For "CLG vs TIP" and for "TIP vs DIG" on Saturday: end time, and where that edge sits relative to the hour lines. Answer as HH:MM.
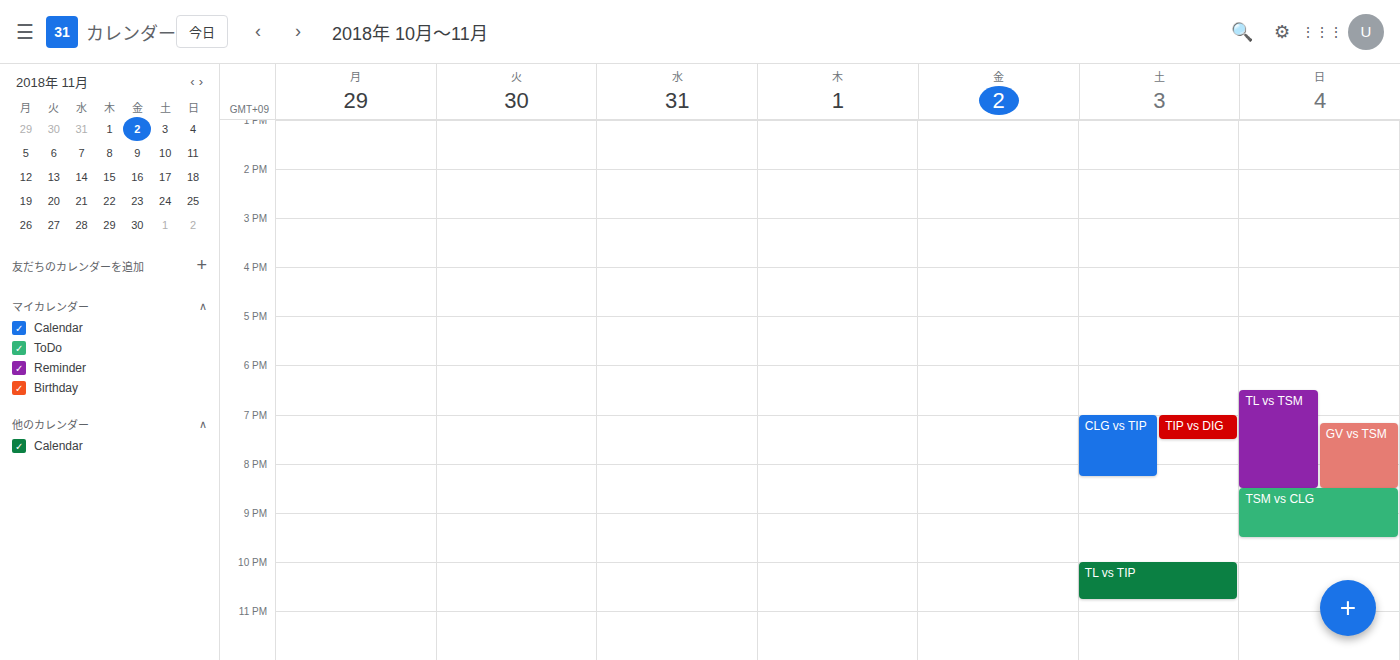
"CLG vs TIP": 20:15, neither: a quarter of the way from the 20:00 line to the 21:00 line. "TIP vs DIG": 19:30, halfway between the 19:00 and 20:00 lines.